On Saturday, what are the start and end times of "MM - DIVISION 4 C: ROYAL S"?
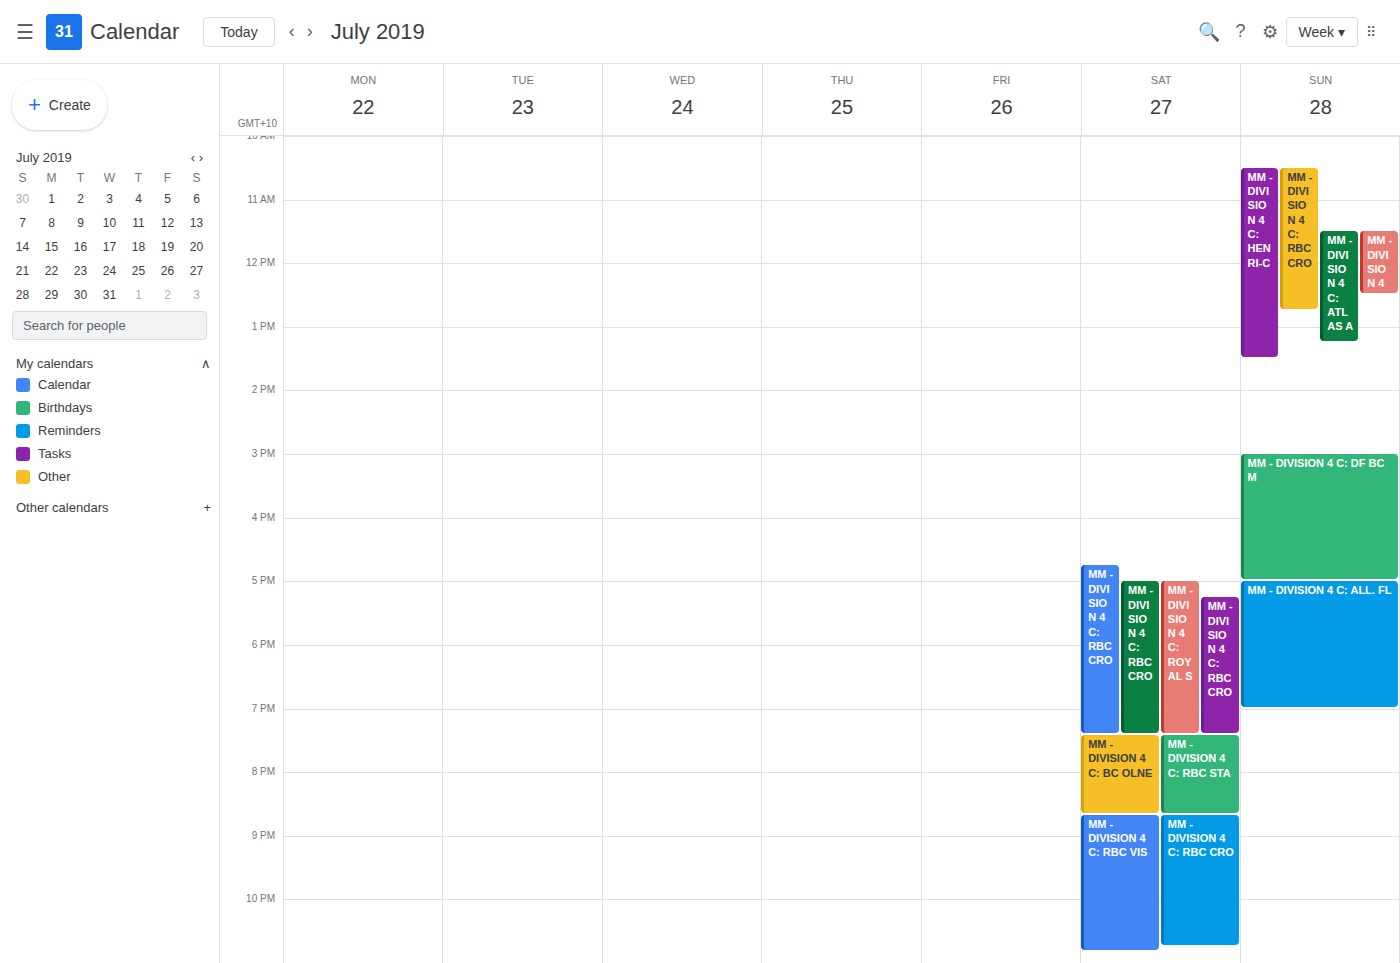
5:00 PM to 7:25 PM